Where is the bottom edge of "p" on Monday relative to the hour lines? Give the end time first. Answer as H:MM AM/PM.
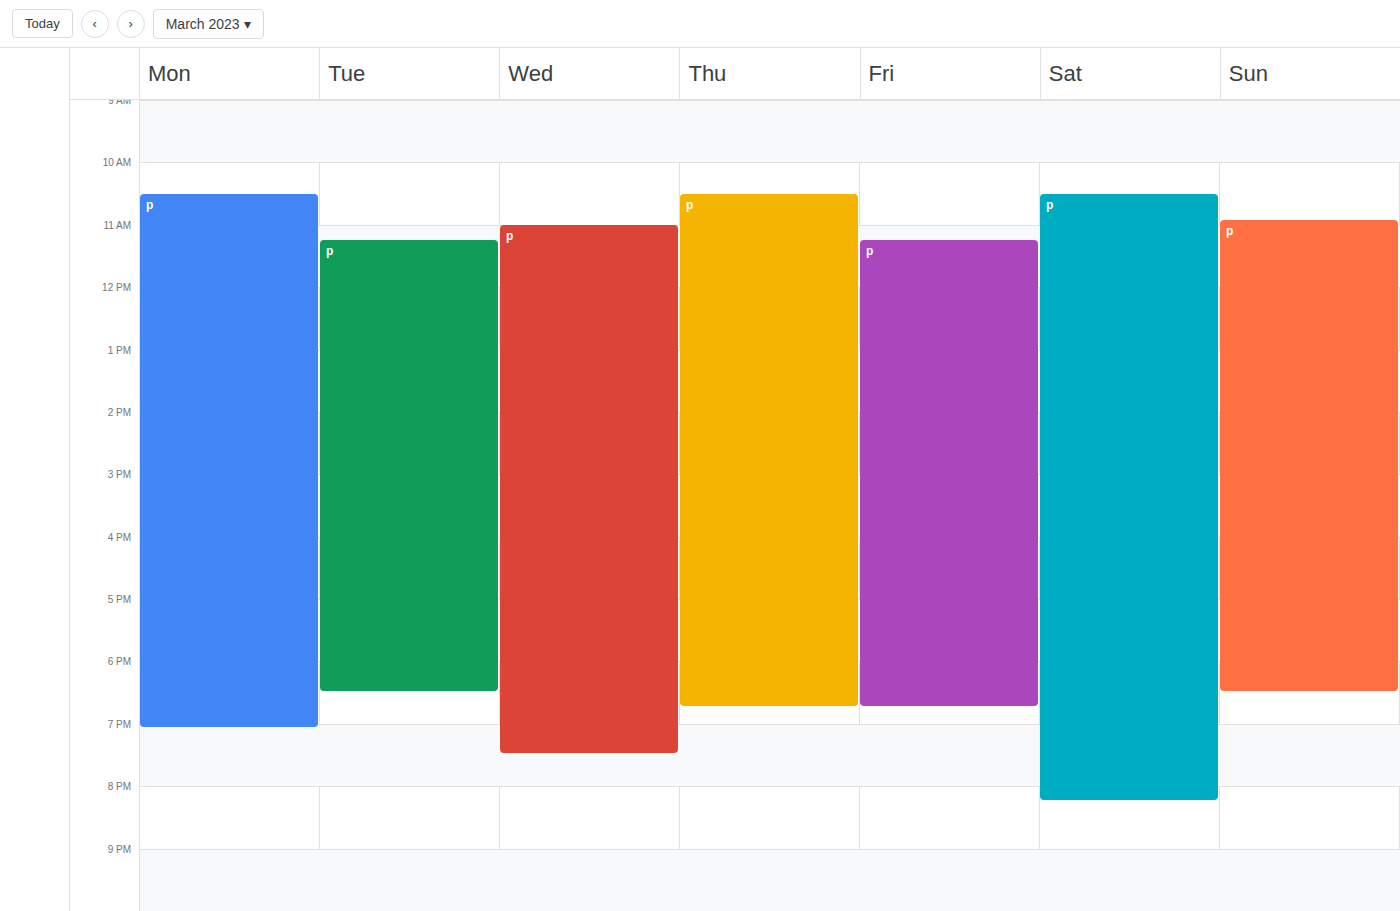
7:05 PM -- neither: 5 minutes below the 7 PM line and 55 minutes above the 8 PM line.